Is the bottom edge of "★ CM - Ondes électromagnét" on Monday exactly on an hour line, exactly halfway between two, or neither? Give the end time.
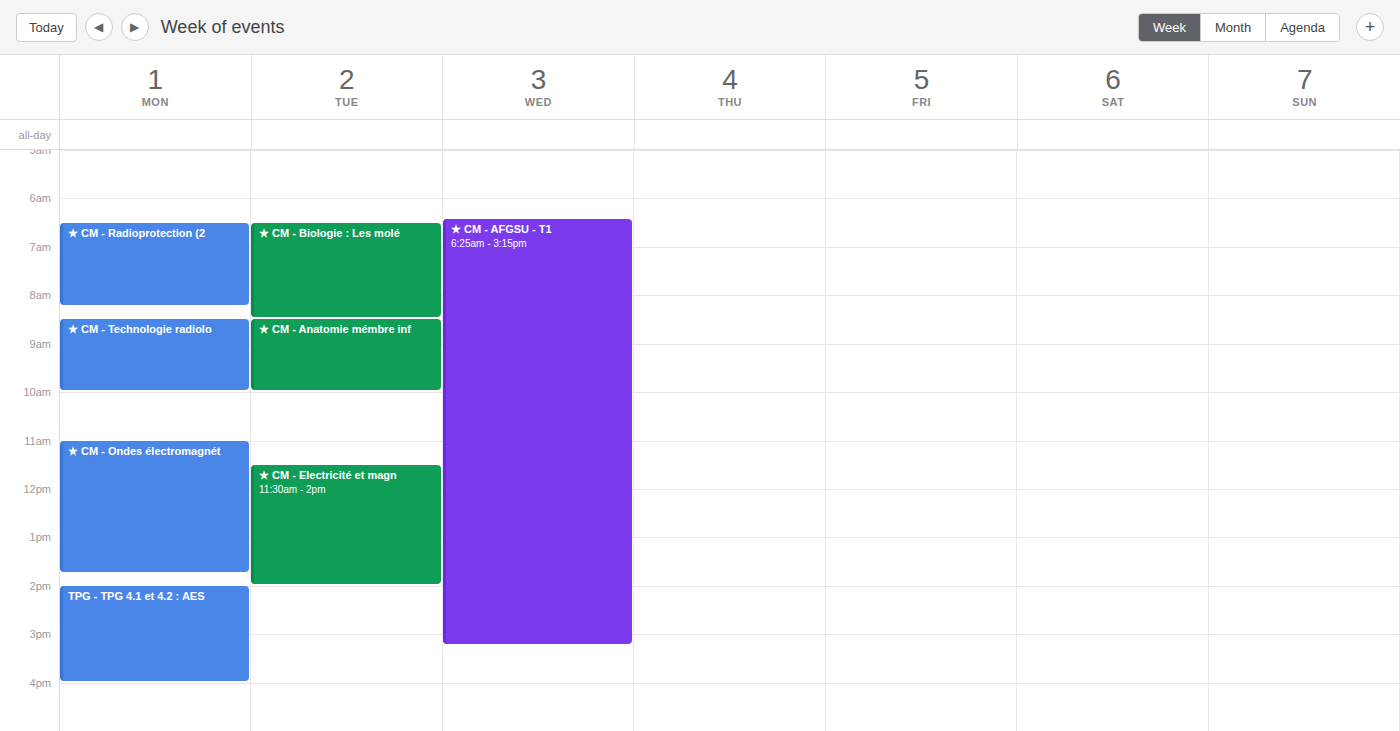
1:45 PM -- neither: three quarters of the way from the 1 PM line to the 2 PM line.